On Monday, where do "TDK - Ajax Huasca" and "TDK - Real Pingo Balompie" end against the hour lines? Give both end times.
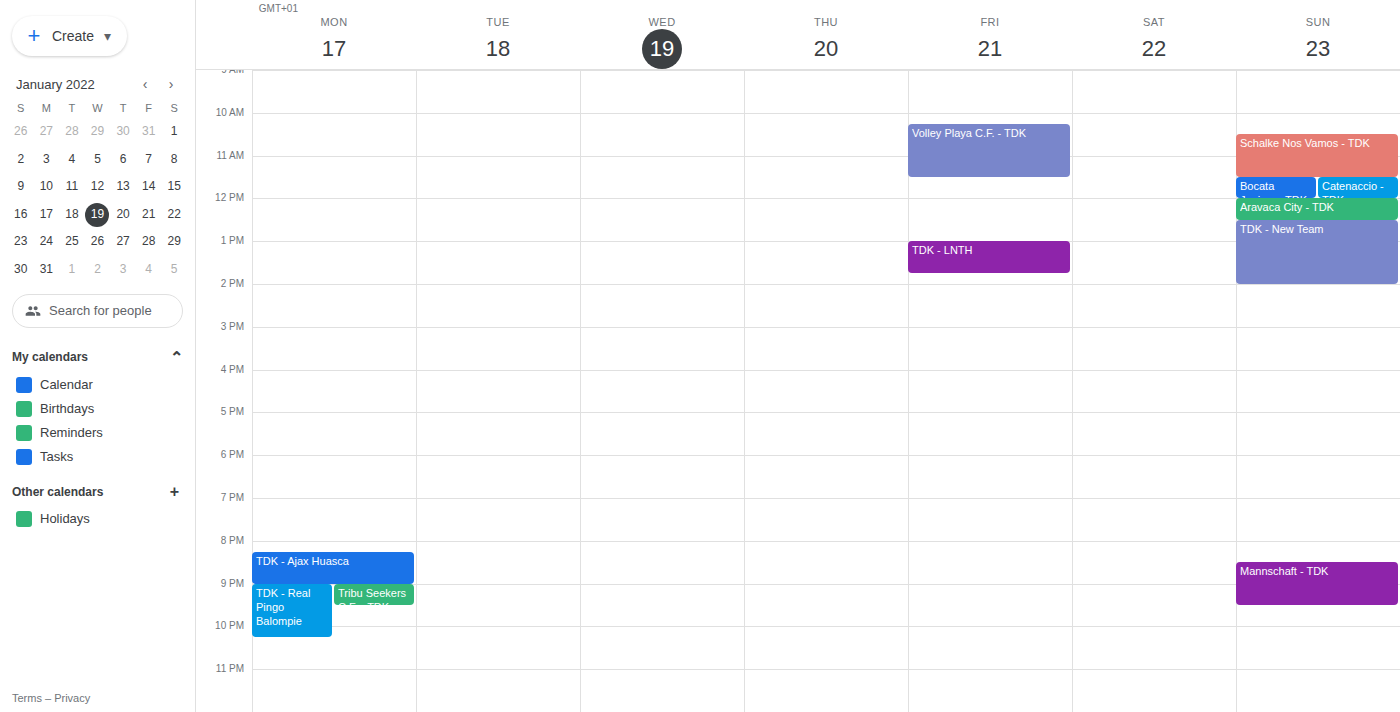
"TDK - Ajax Huasca": 9:00 PM, exactly on the 9 PM line. "TDK - Real Pingo Balompie": 10:15 PM, neither: a quarter of the way from the 10 PM line to the 11 PM line.